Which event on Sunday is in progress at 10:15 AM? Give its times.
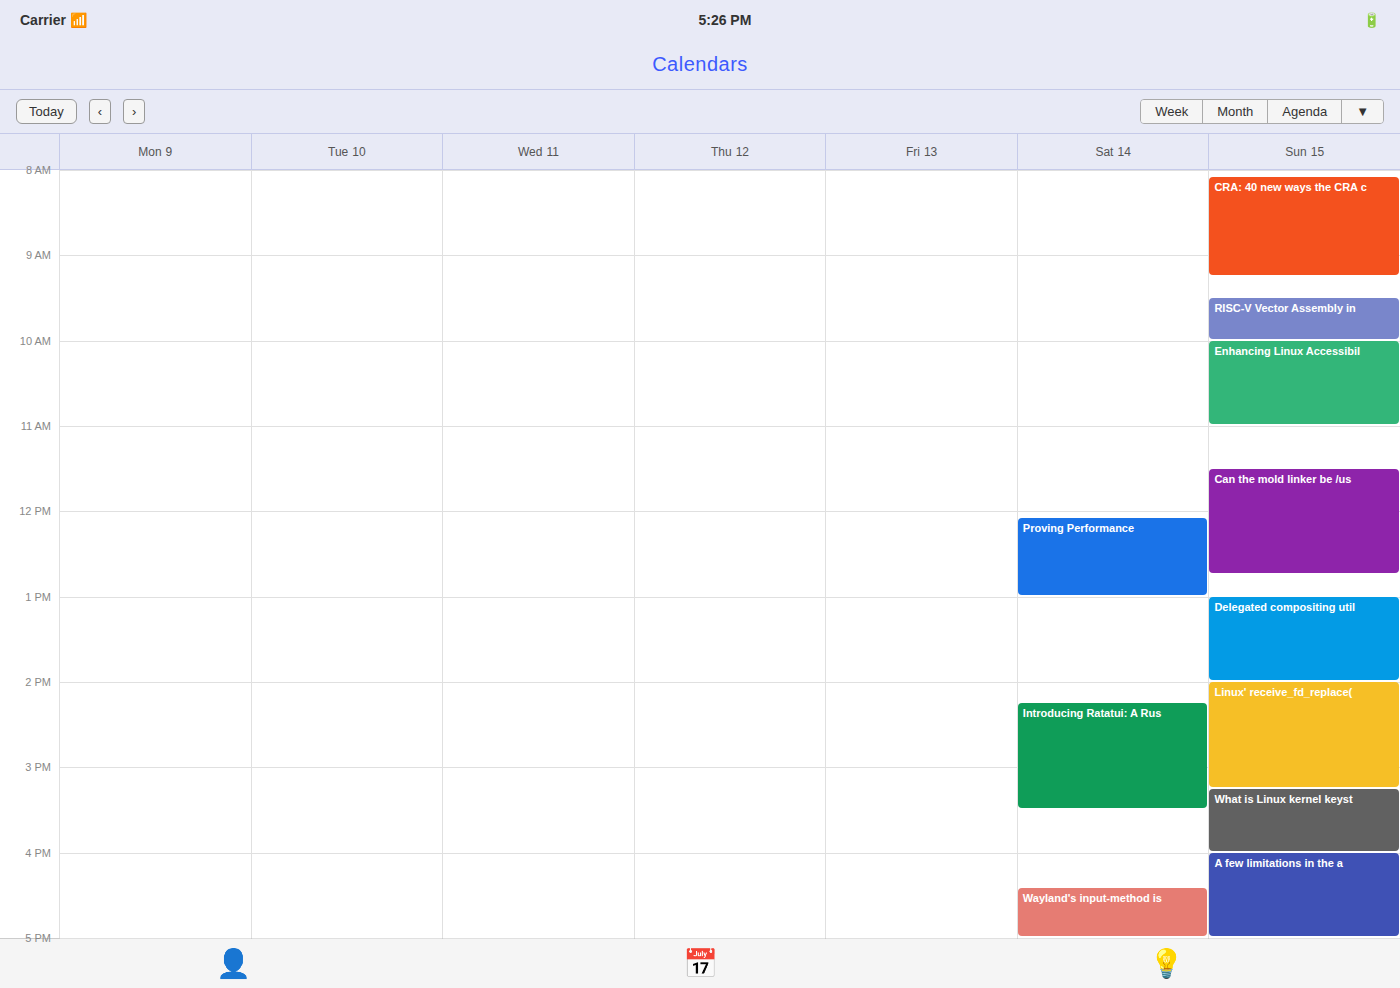
"Enhancing Linux Accessibil", 10:00 AM to 11:00 AM